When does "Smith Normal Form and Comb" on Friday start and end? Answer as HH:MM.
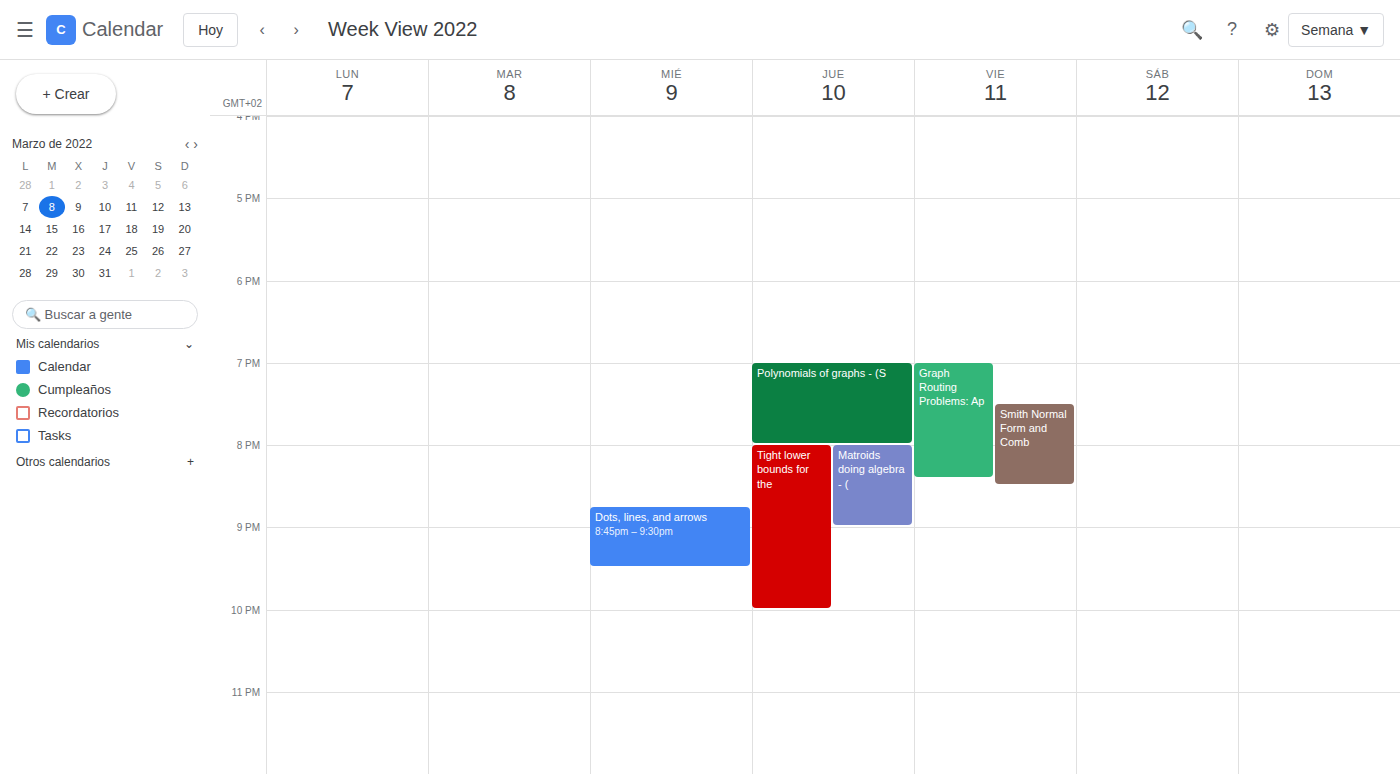
19:30 to 20:30